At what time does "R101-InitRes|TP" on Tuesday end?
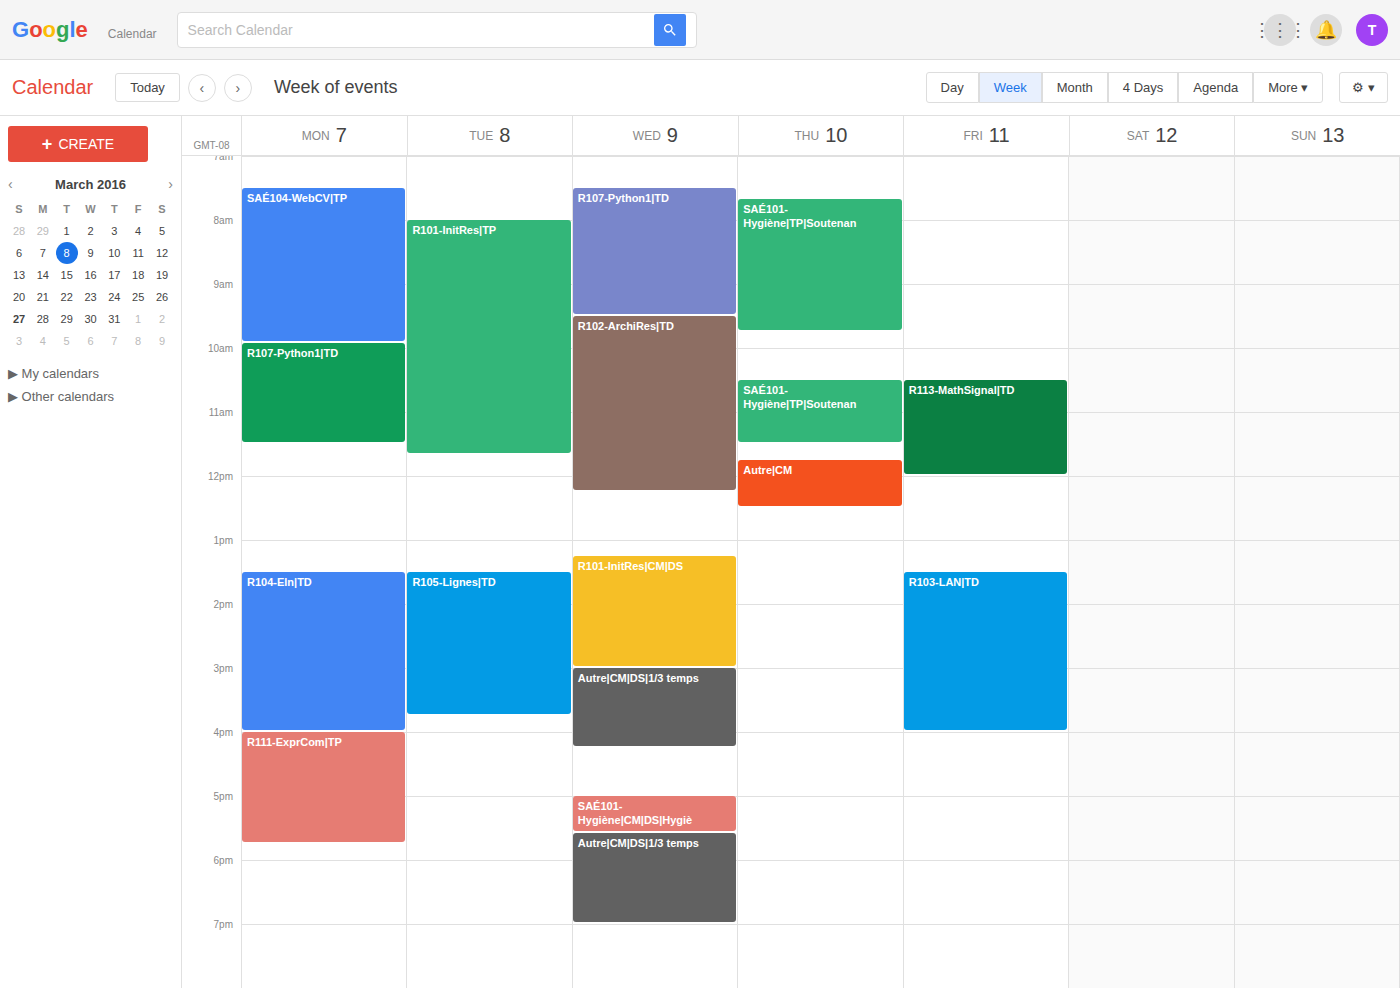
11:40 AM